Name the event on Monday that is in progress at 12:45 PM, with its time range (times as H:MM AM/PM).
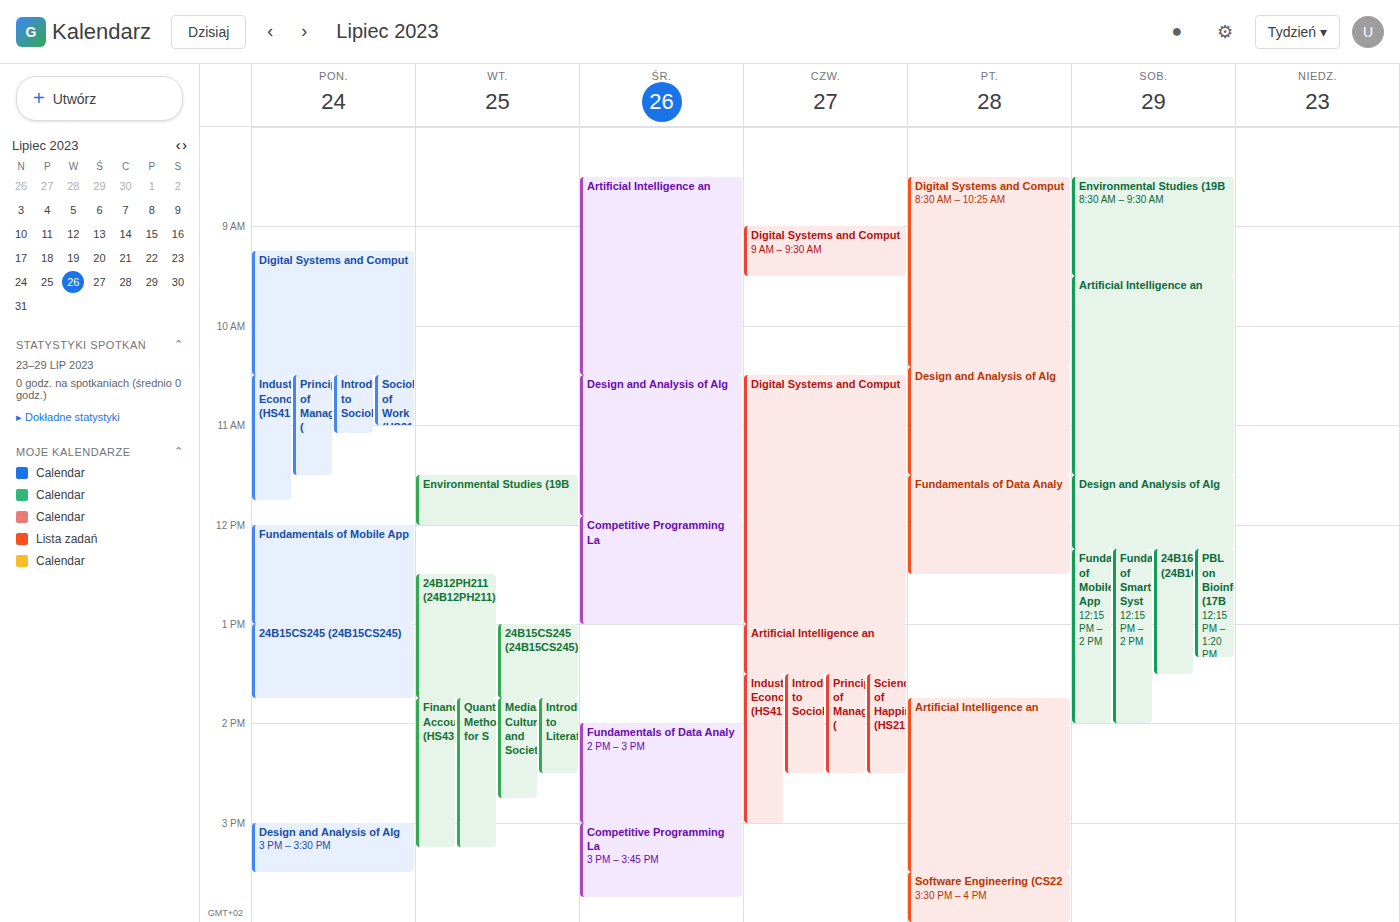
"Fundamentals of Mobile App", 12:00 PM to 1:00 PM